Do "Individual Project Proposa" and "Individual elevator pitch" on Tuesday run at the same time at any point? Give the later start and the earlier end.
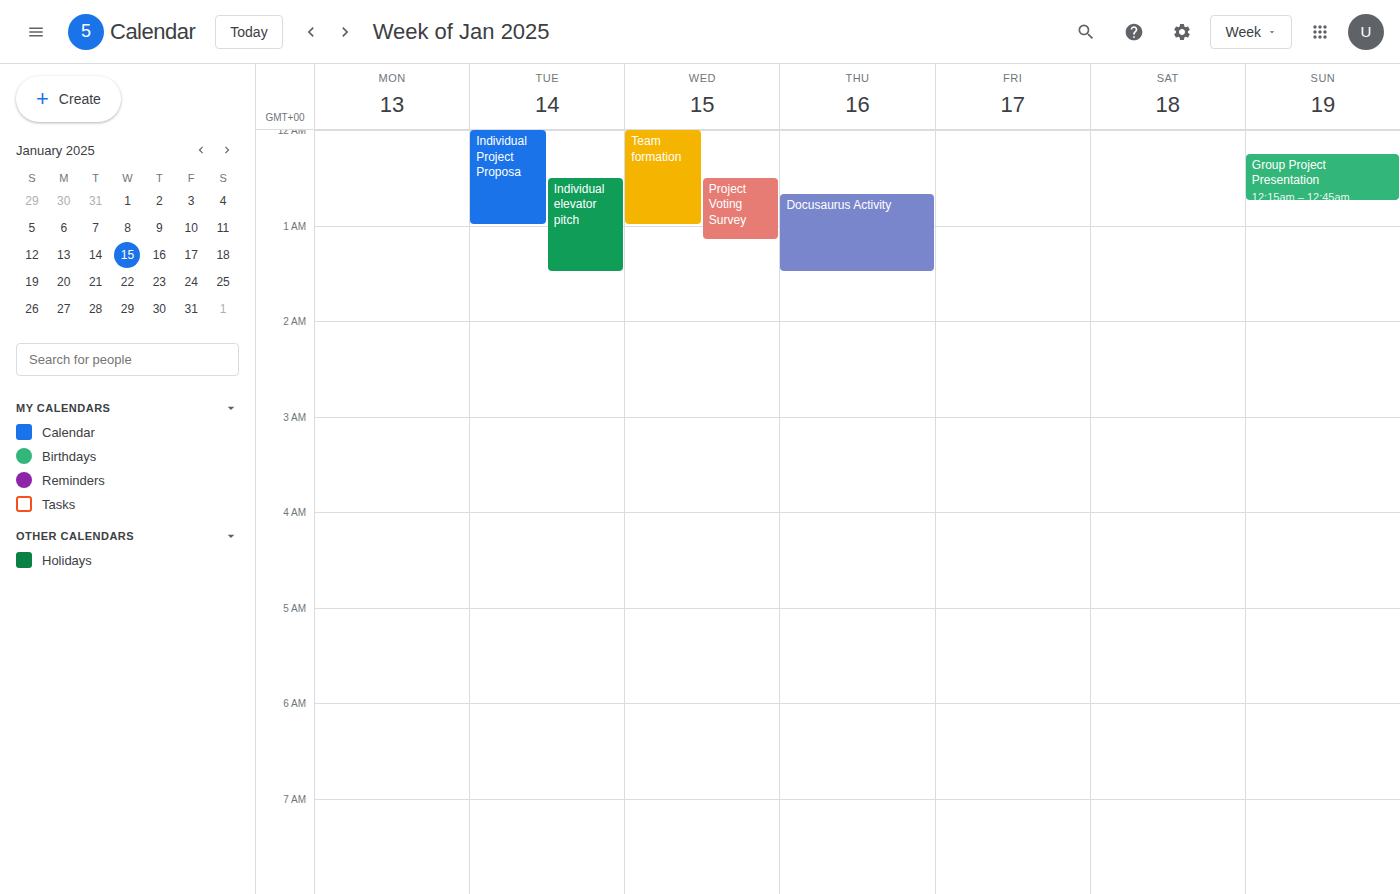
"Individual elevator pitch" starts at 12:30 AM, before "Individual Project Proposa" ends at 1:00 AM -- they overlap.